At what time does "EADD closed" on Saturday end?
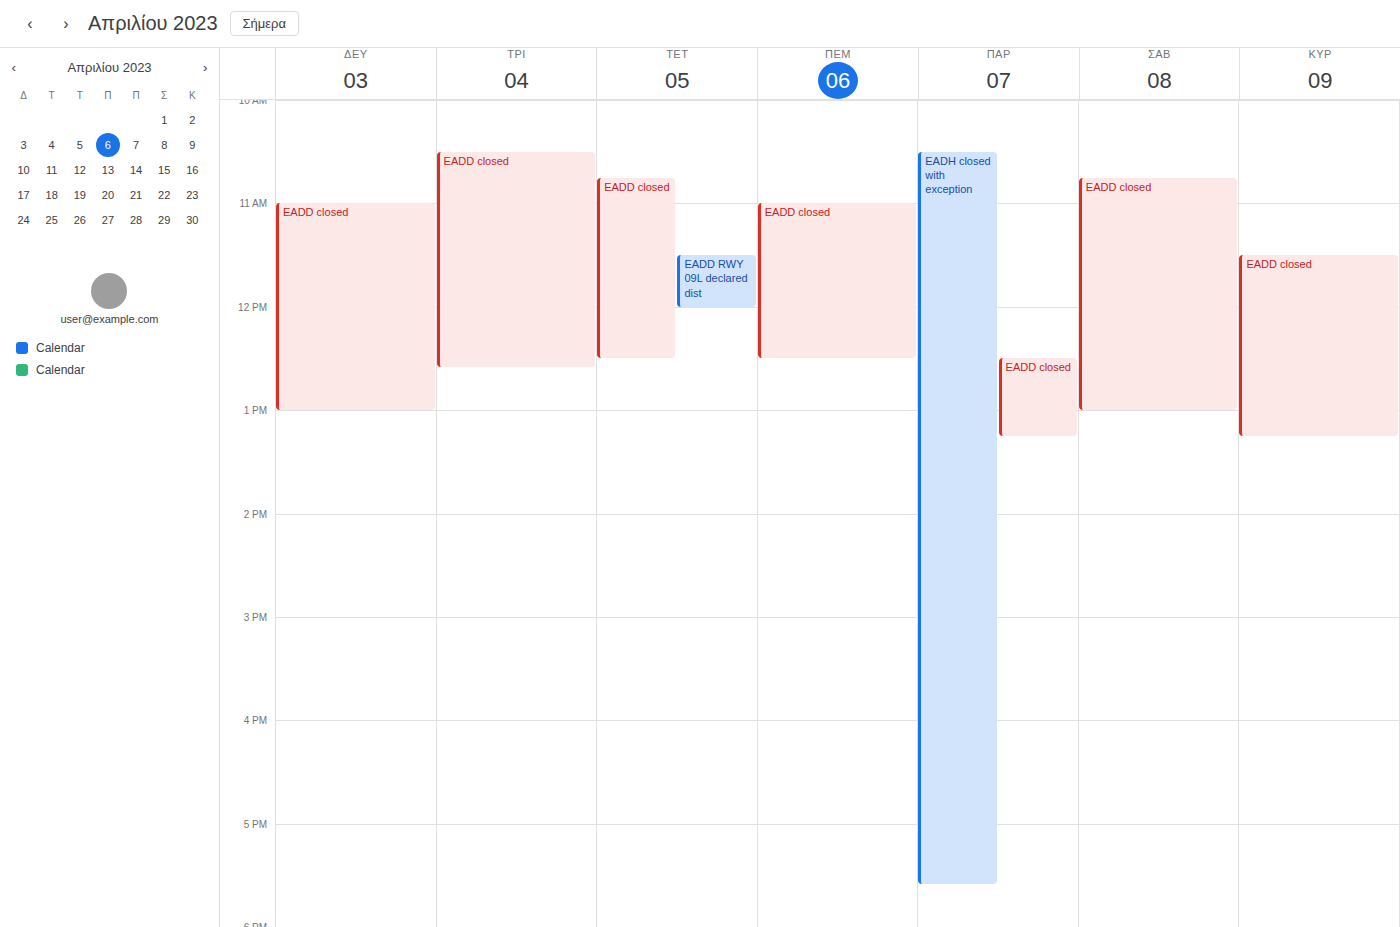
1:00 PM